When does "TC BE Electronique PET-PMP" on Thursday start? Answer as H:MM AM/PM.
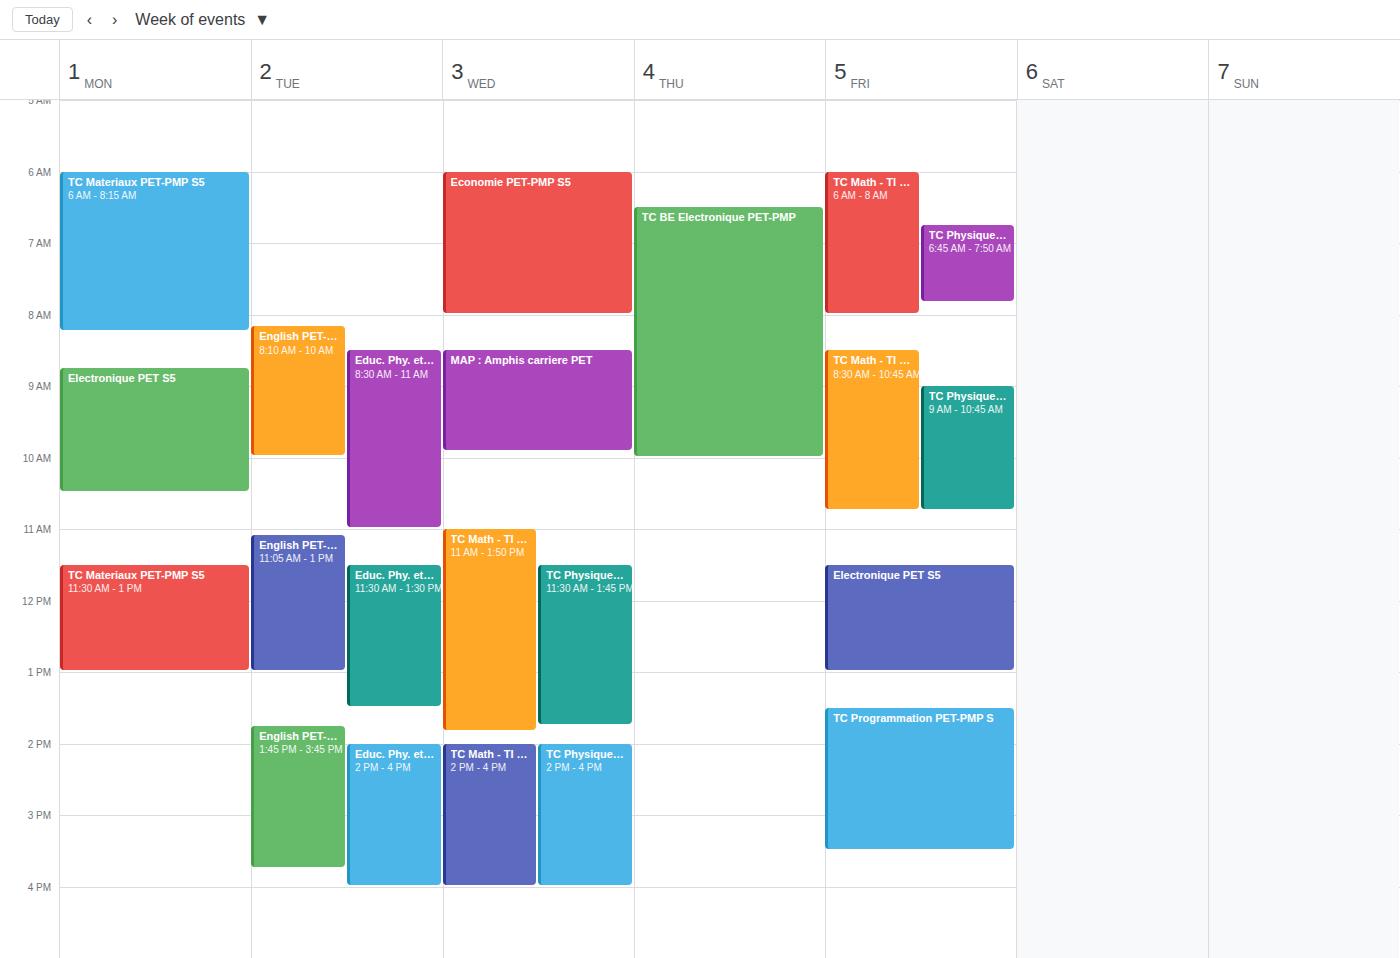
6:30 AM